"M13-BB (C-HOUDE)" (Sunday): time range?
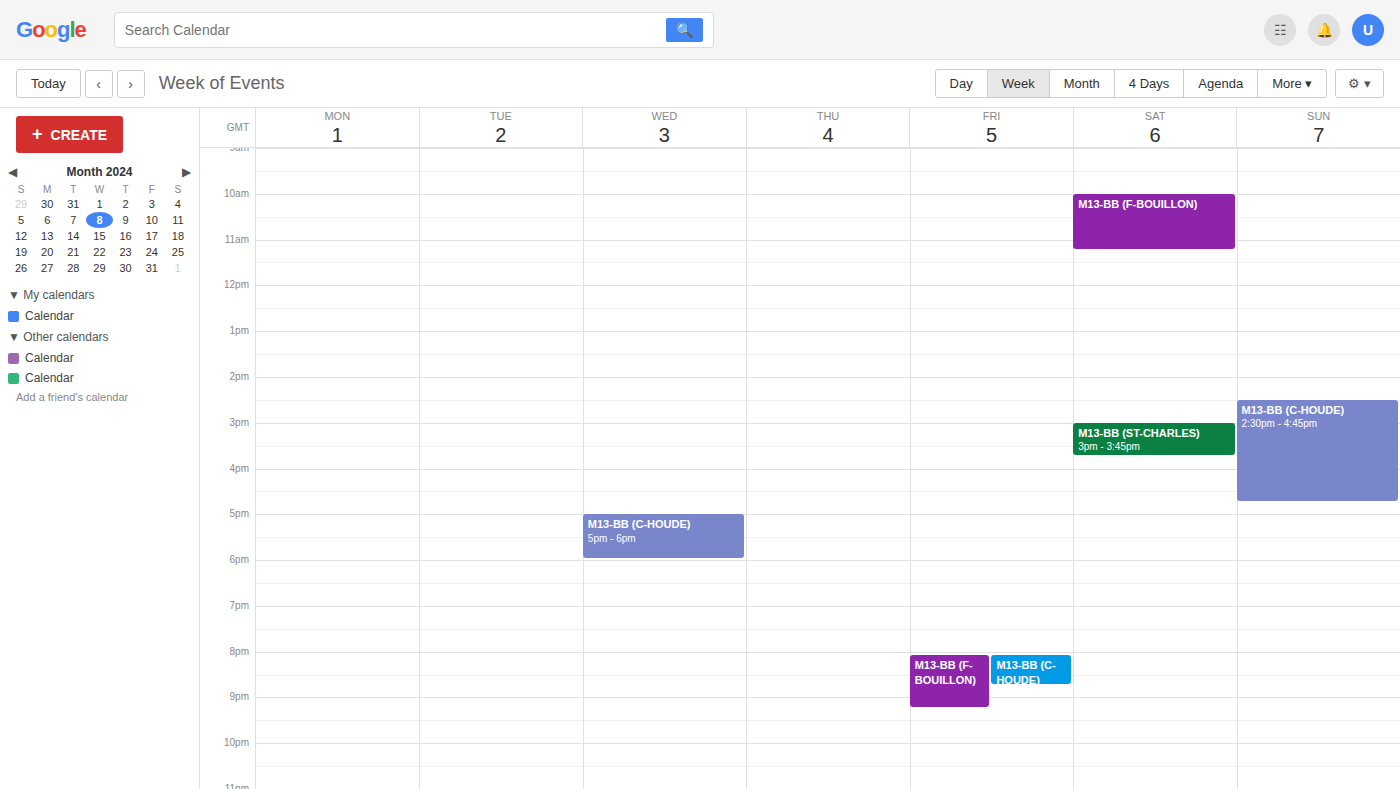
2:30 PM to 4:45 PM